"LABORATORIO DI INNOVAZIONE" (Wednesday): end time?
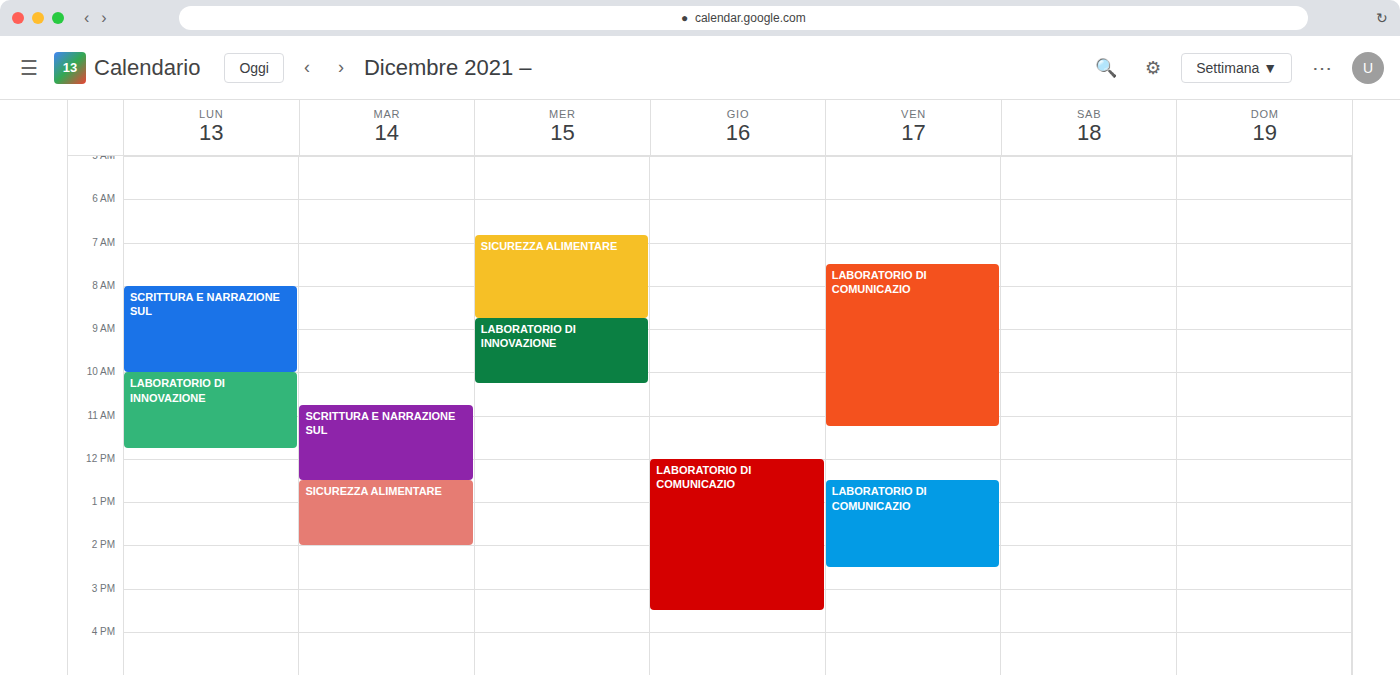
10:15